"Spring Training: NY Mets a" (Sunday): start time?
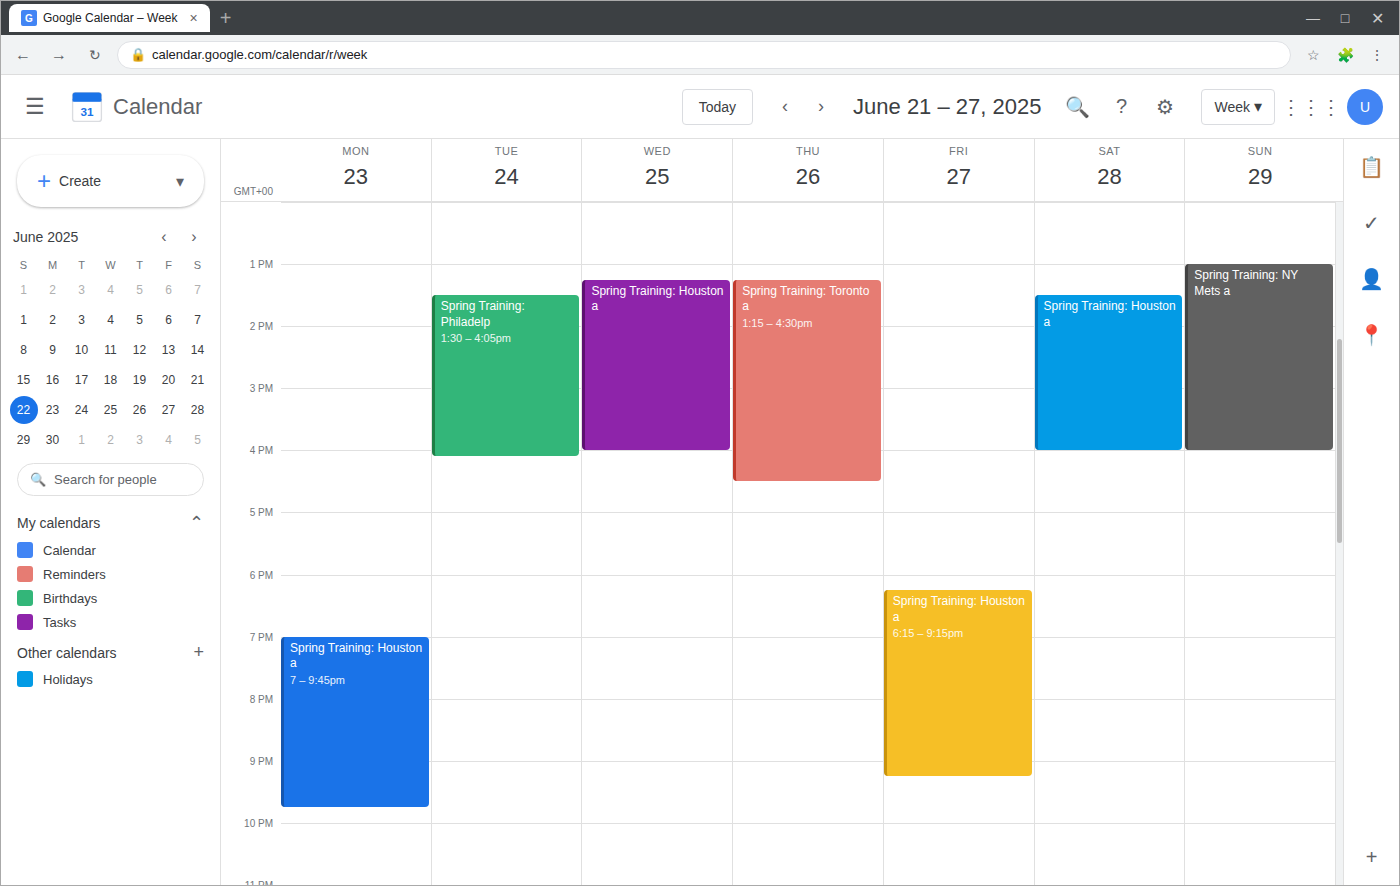
1:00 PM